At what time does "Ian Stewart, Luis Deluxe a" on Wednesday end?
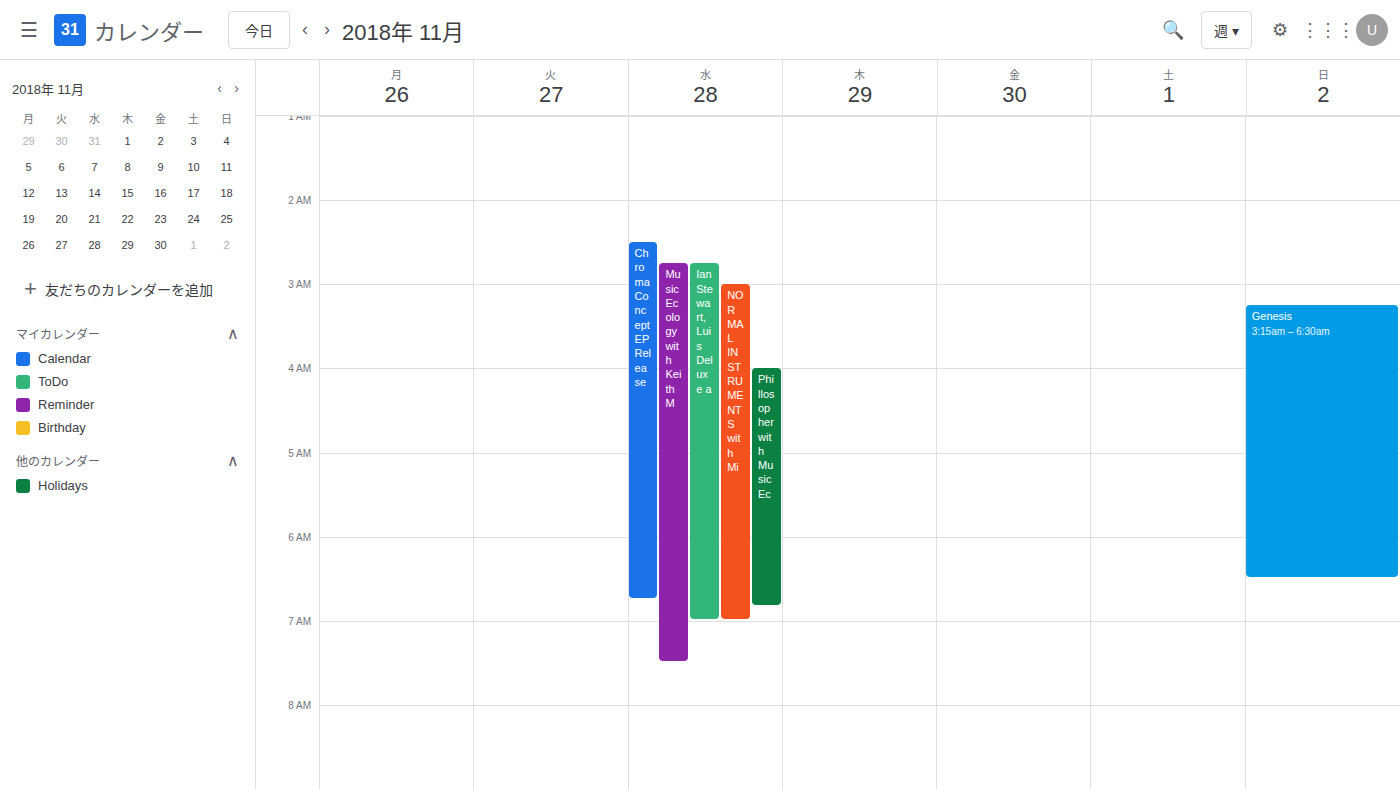
7:00 AM